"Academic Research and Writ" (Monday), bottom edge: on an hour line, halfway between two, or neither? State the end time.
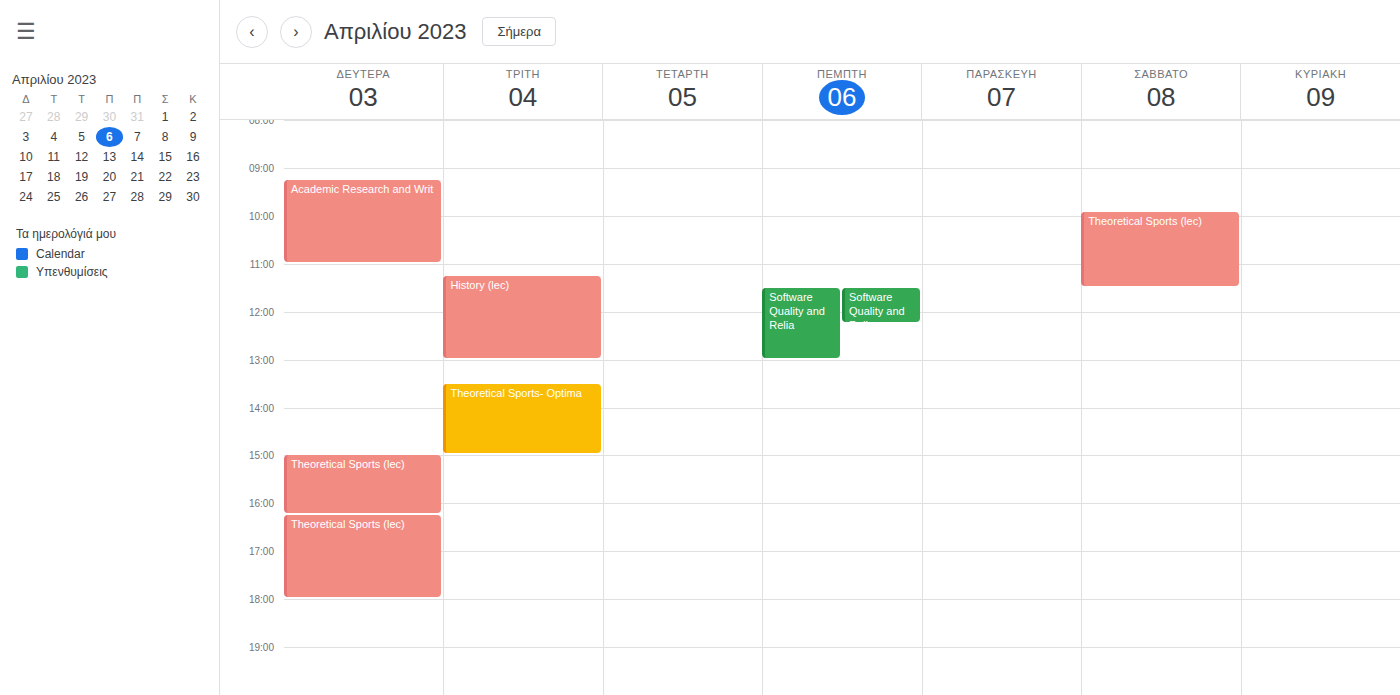
11:00 AM -- exactly on the 11 AM line.